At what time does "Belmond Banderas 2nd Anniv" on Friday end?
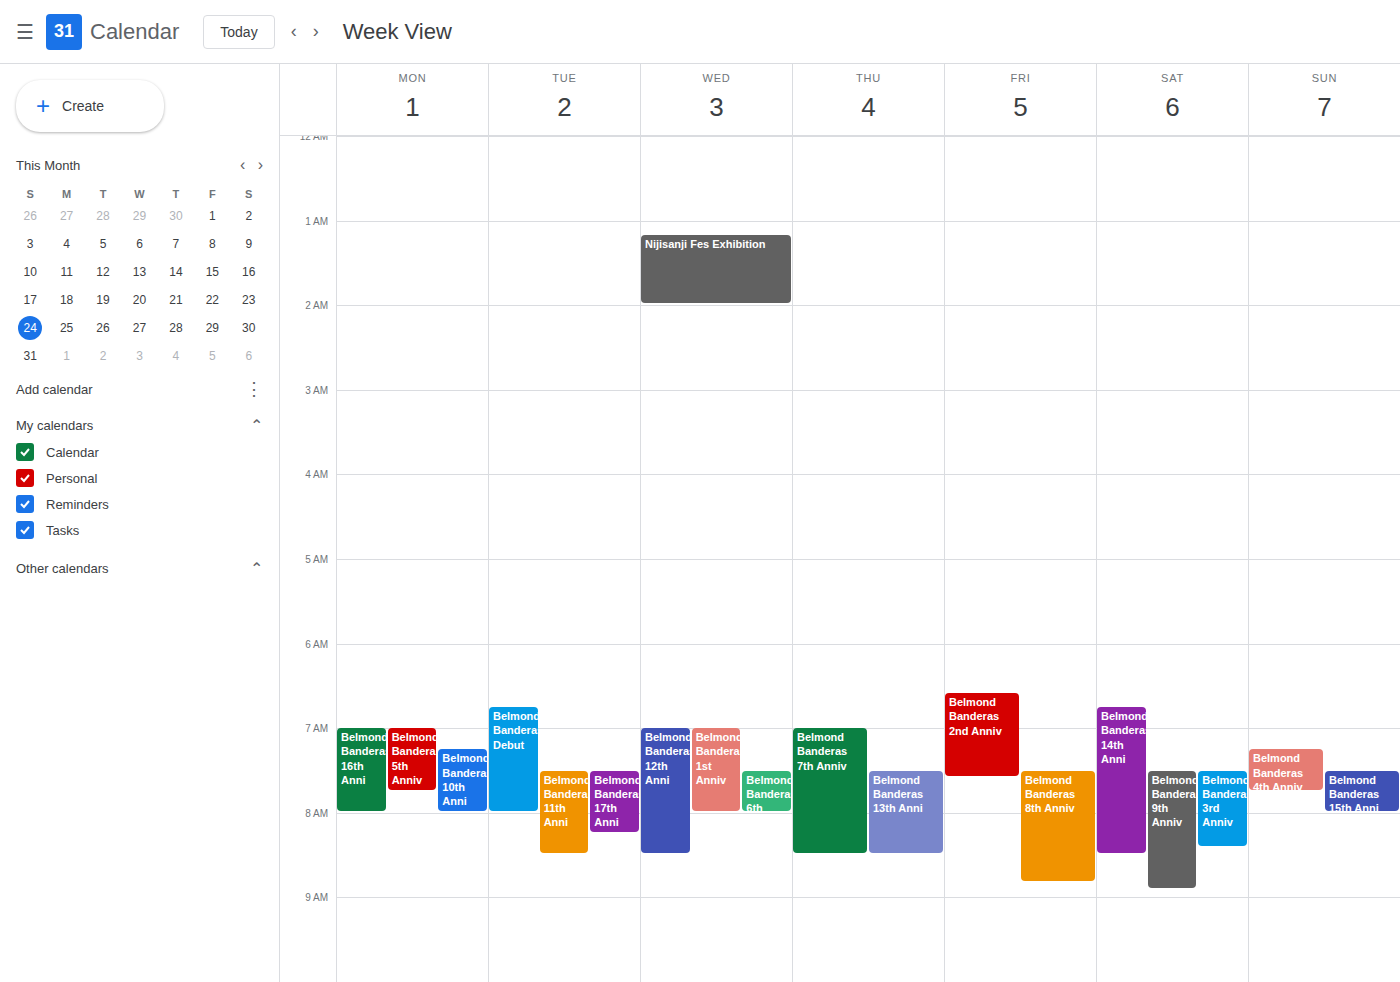
7:35 AM